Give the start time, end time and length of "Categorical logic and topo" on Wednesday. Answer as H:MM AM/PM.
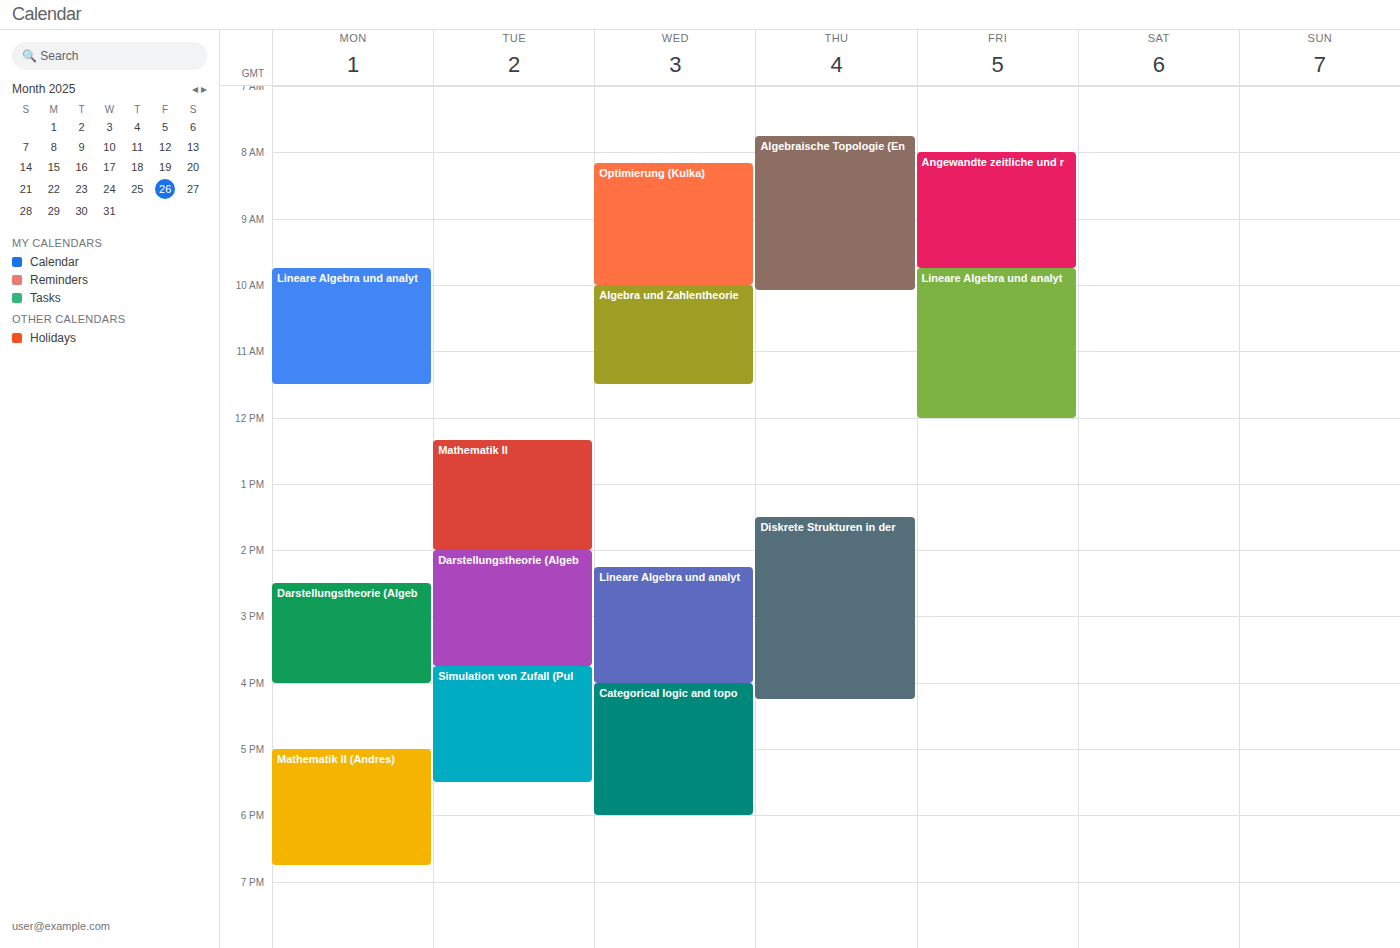
4:00 PM to 6:00 PM, 2 hours